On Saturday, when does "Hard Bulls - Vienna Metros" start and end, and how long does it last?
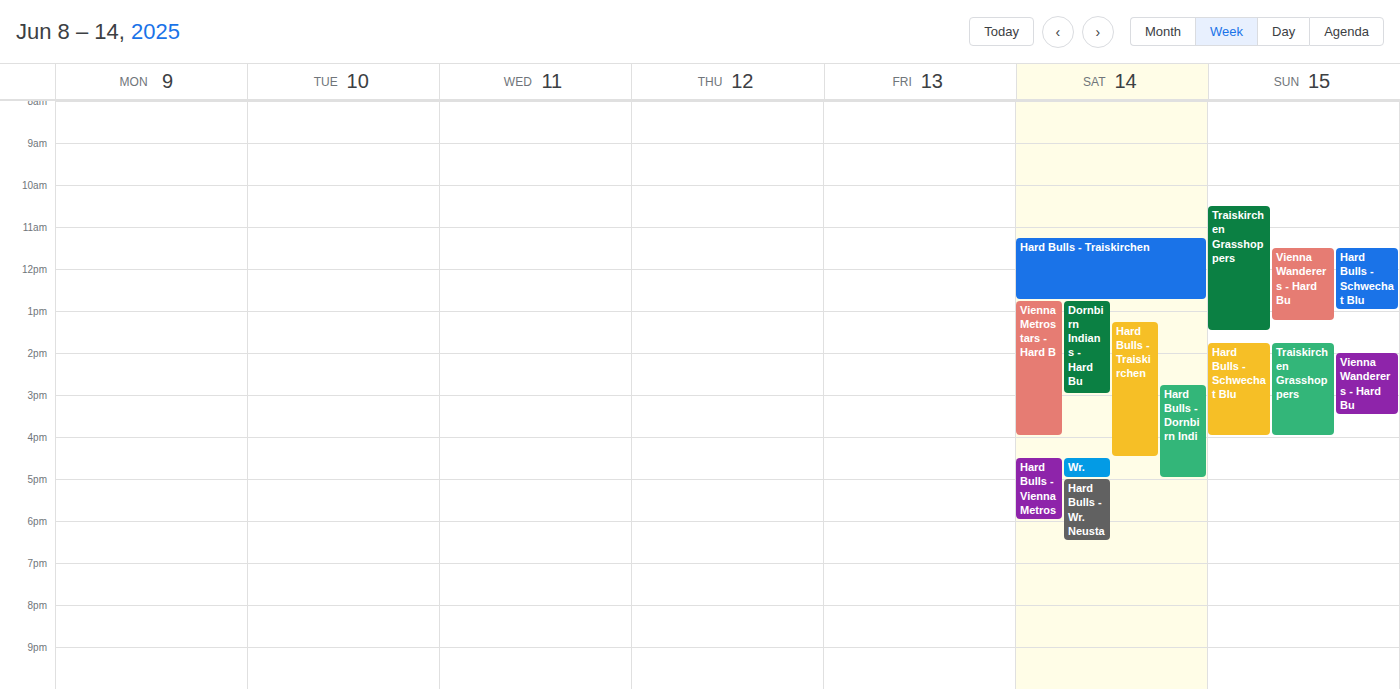
4:30 PM to 6:00 PM, 1 hour 30 minutes